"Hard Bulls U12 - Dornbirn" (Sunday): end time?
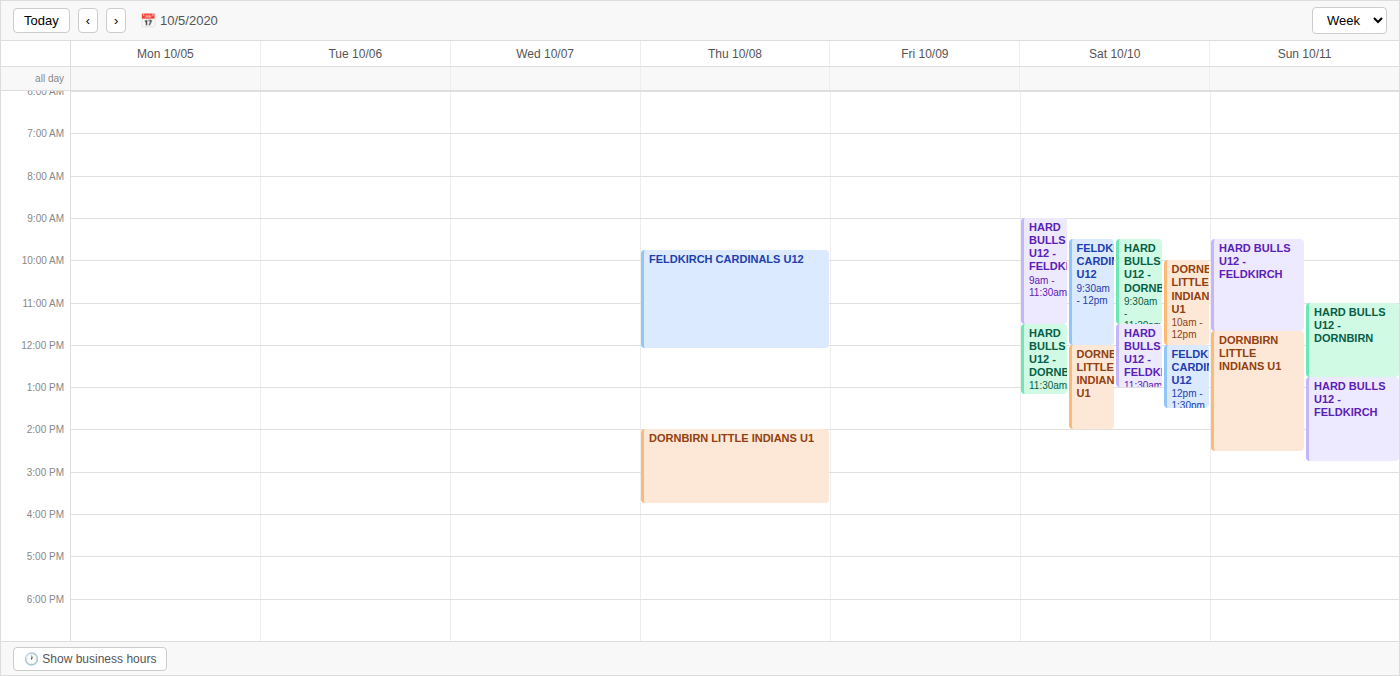
12:45 PM